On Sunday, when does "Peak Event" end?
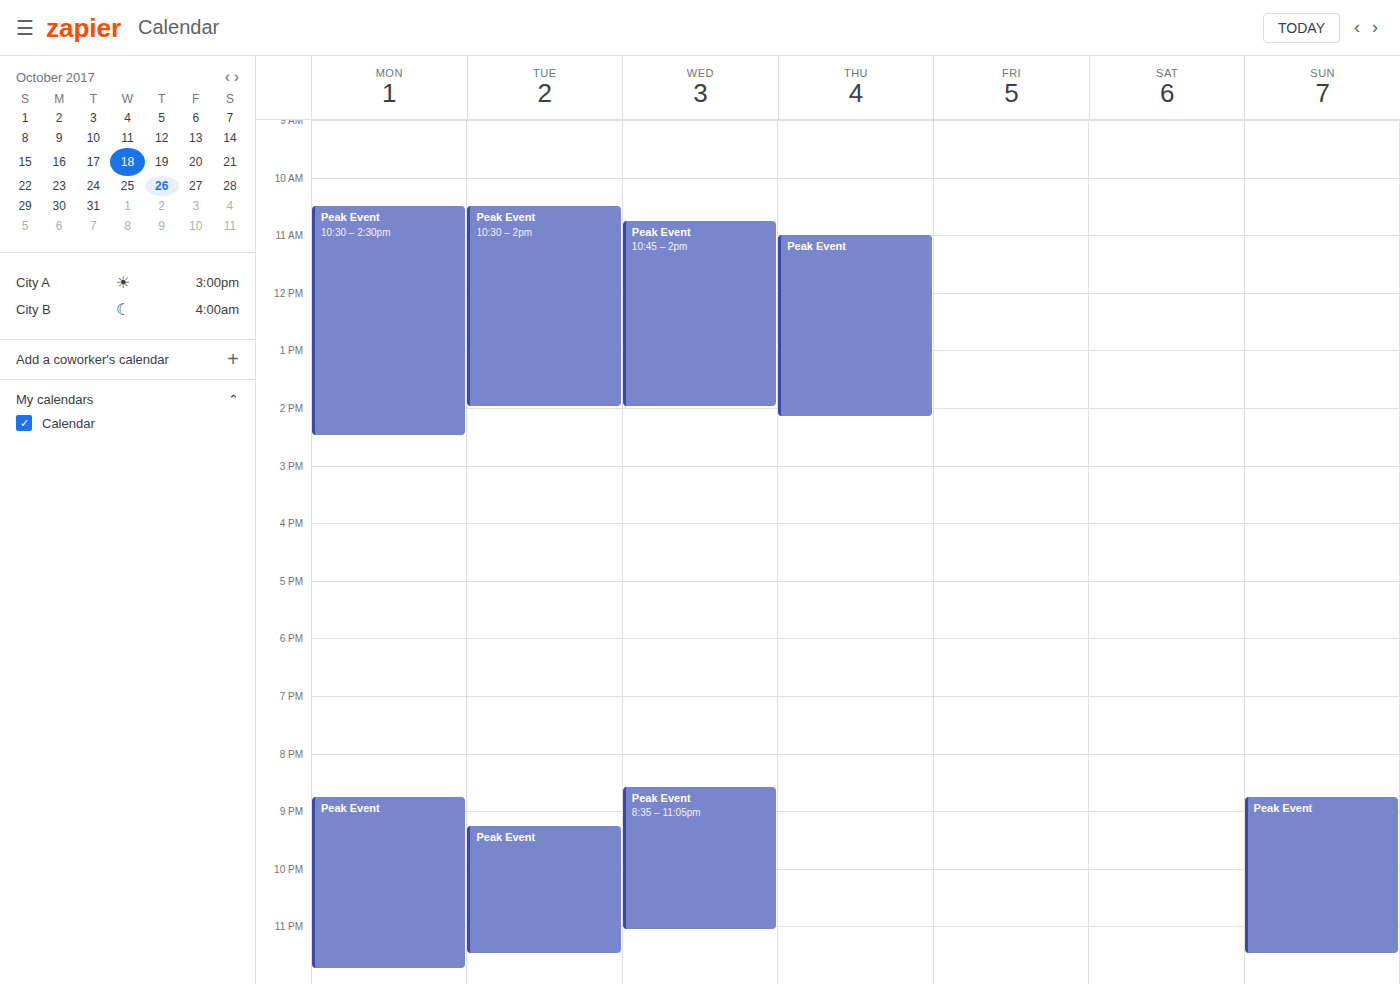
11:30 PM